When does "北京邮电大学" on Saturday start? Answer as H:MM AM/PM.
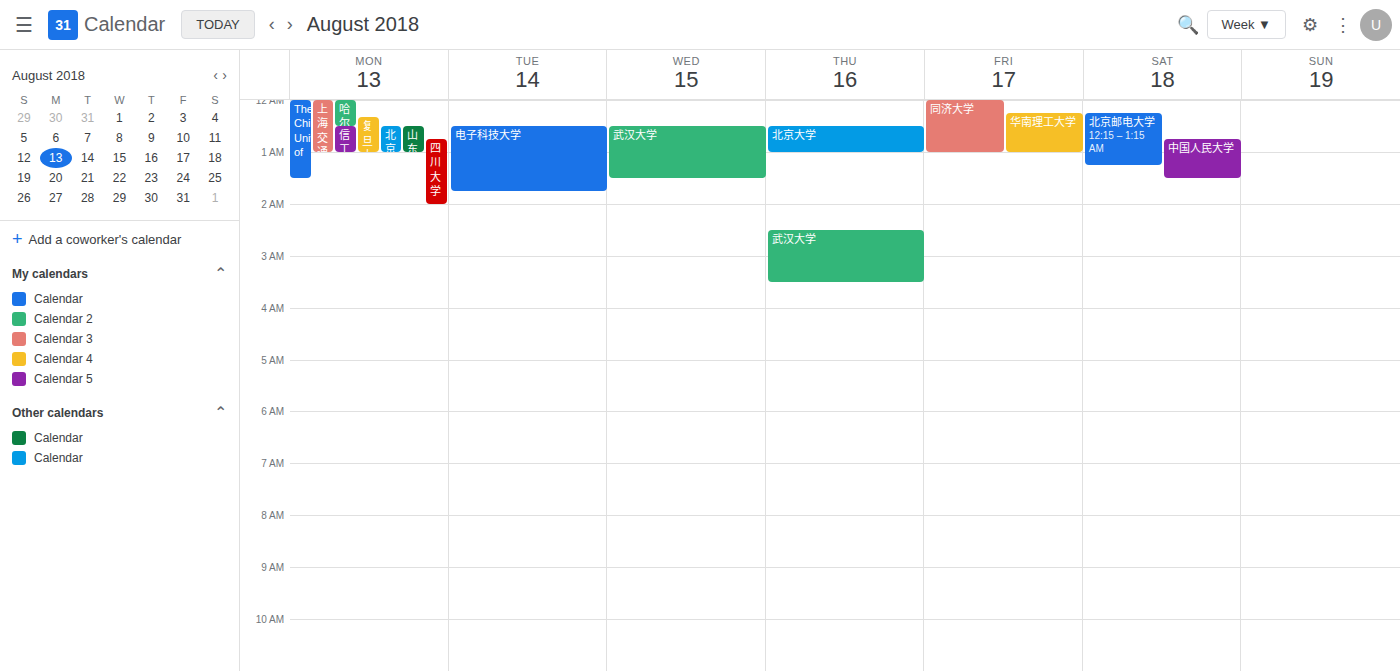
12:15 AM